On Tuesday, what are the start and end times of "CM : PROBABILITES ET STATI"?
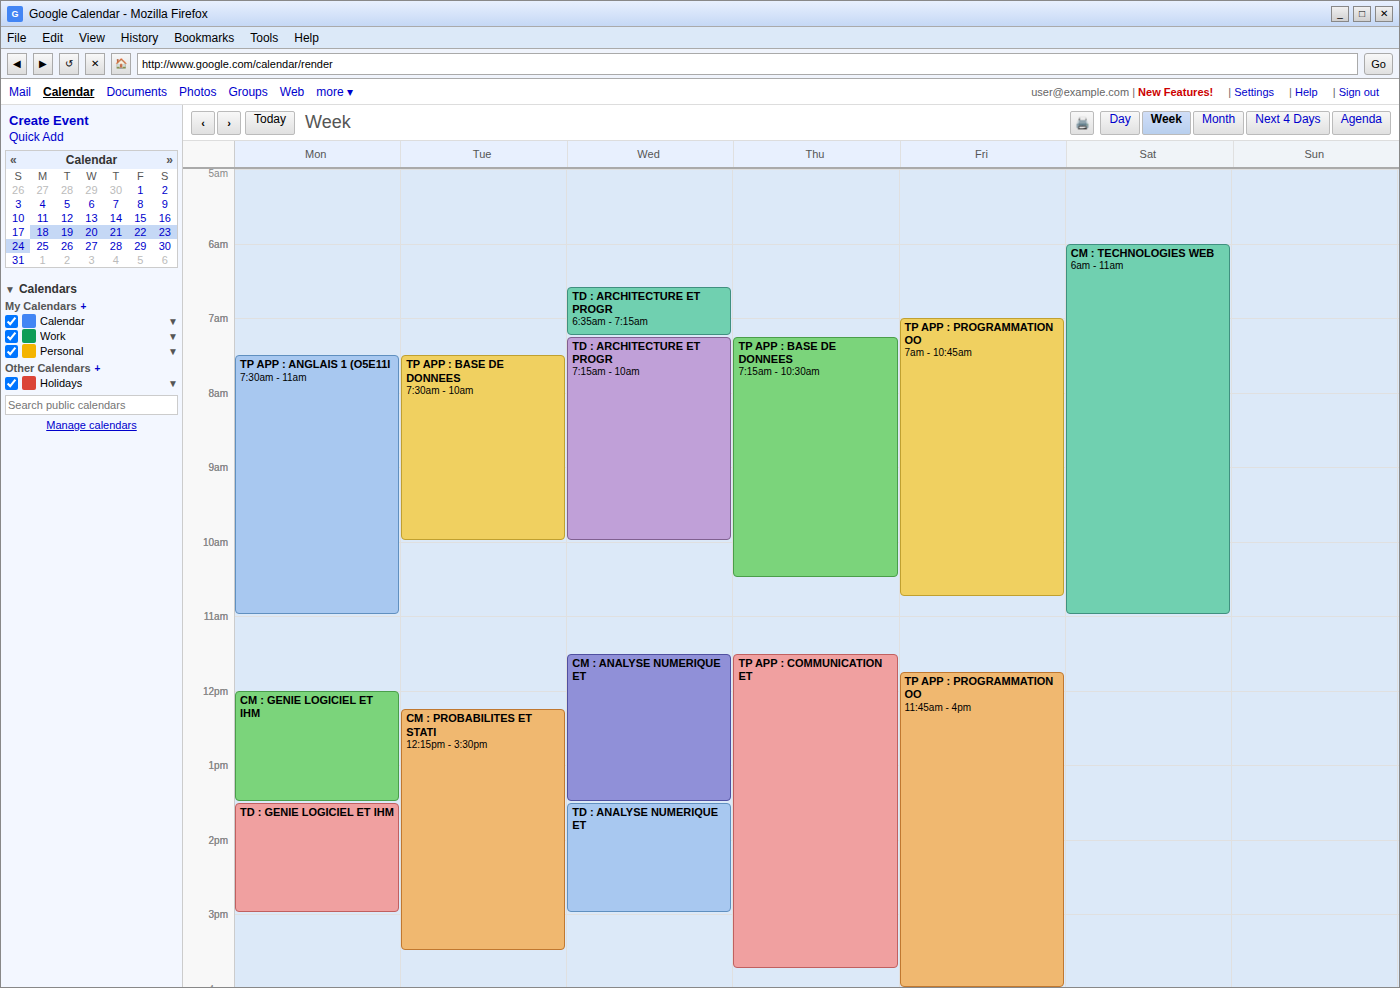
12:15 PM to 3:30 PM